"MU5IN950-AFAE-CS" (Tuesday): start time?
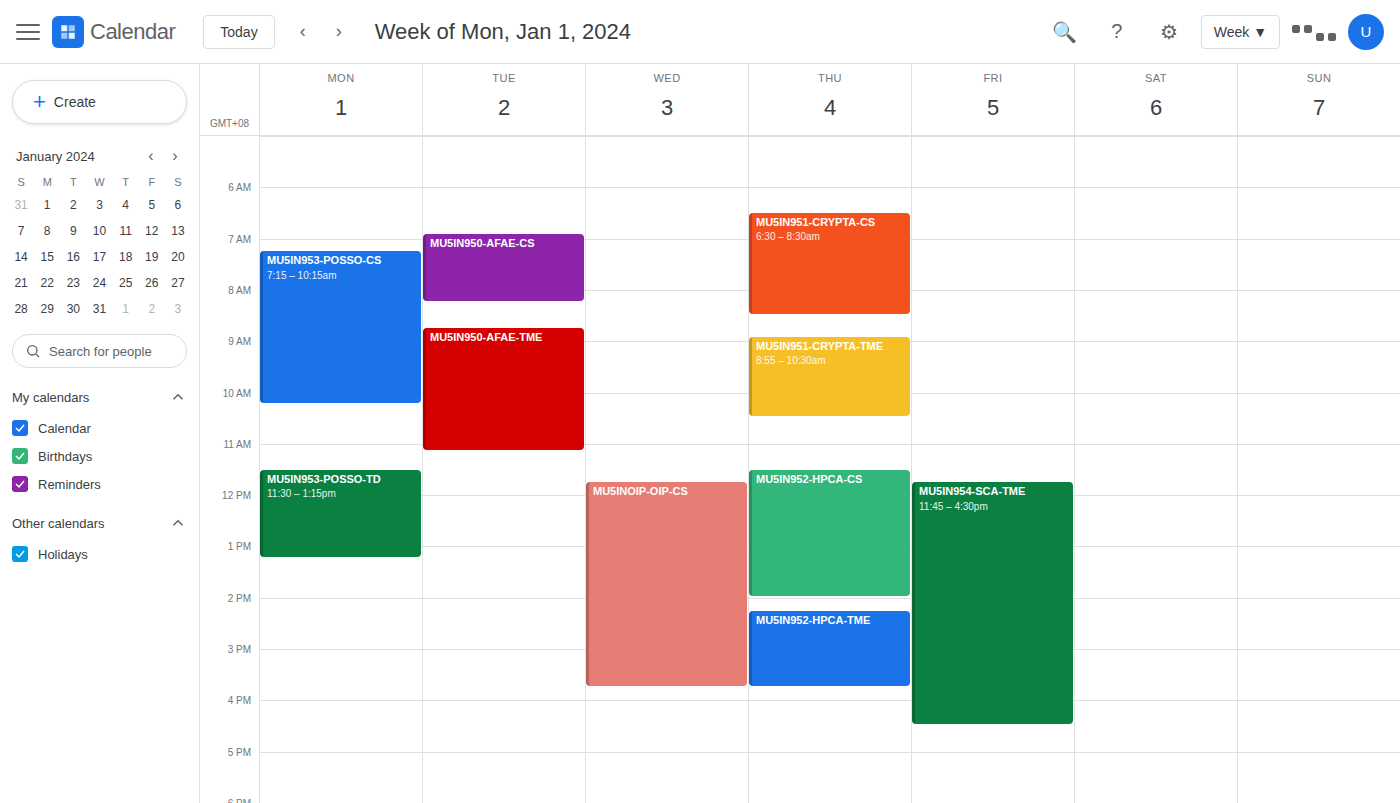
6:55 AM